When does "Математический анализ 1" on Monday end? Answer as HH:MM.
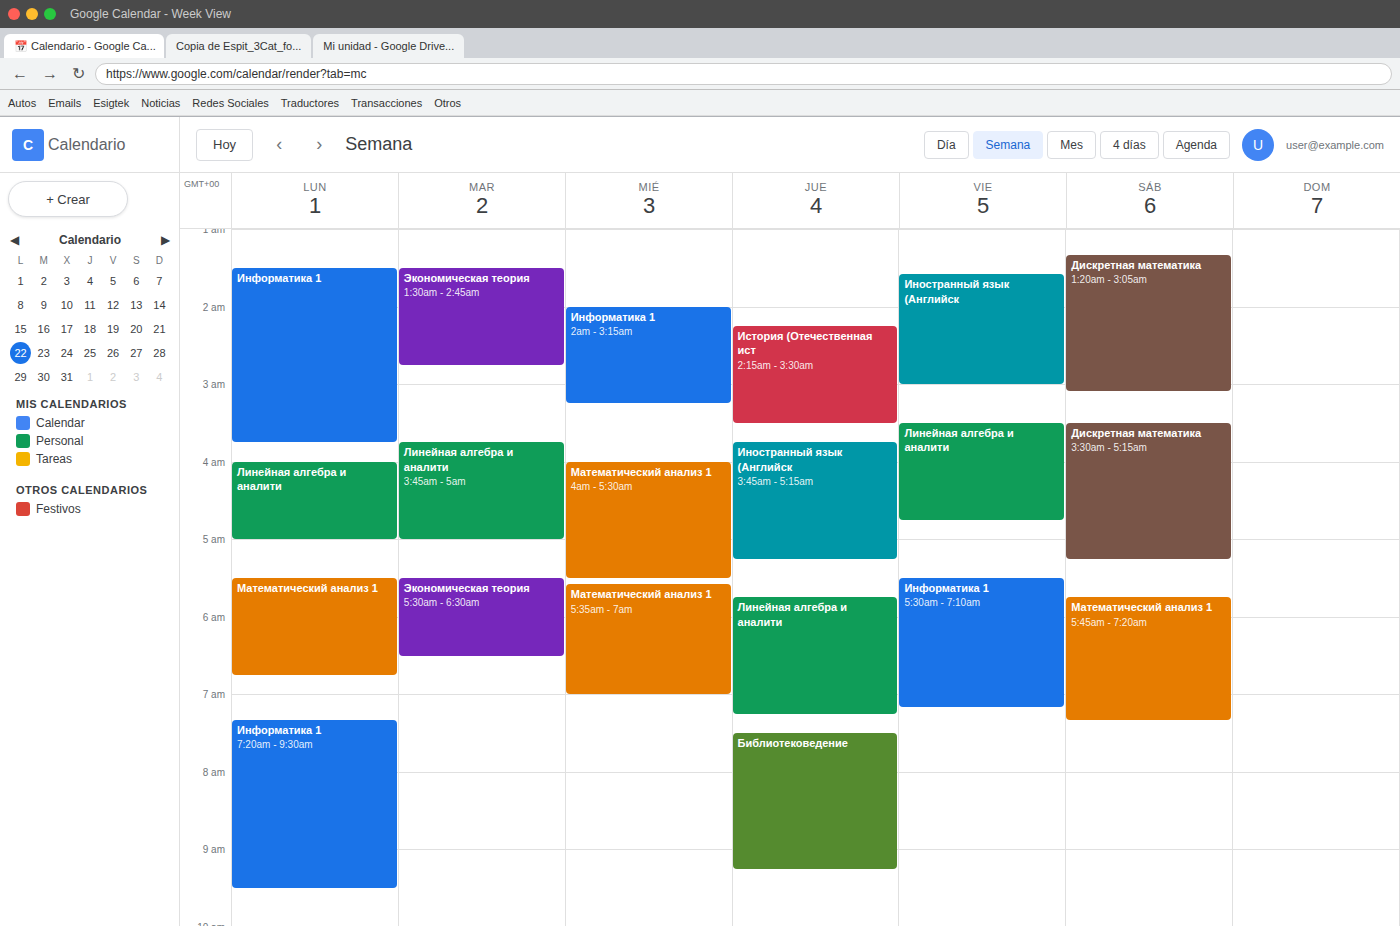
06:45